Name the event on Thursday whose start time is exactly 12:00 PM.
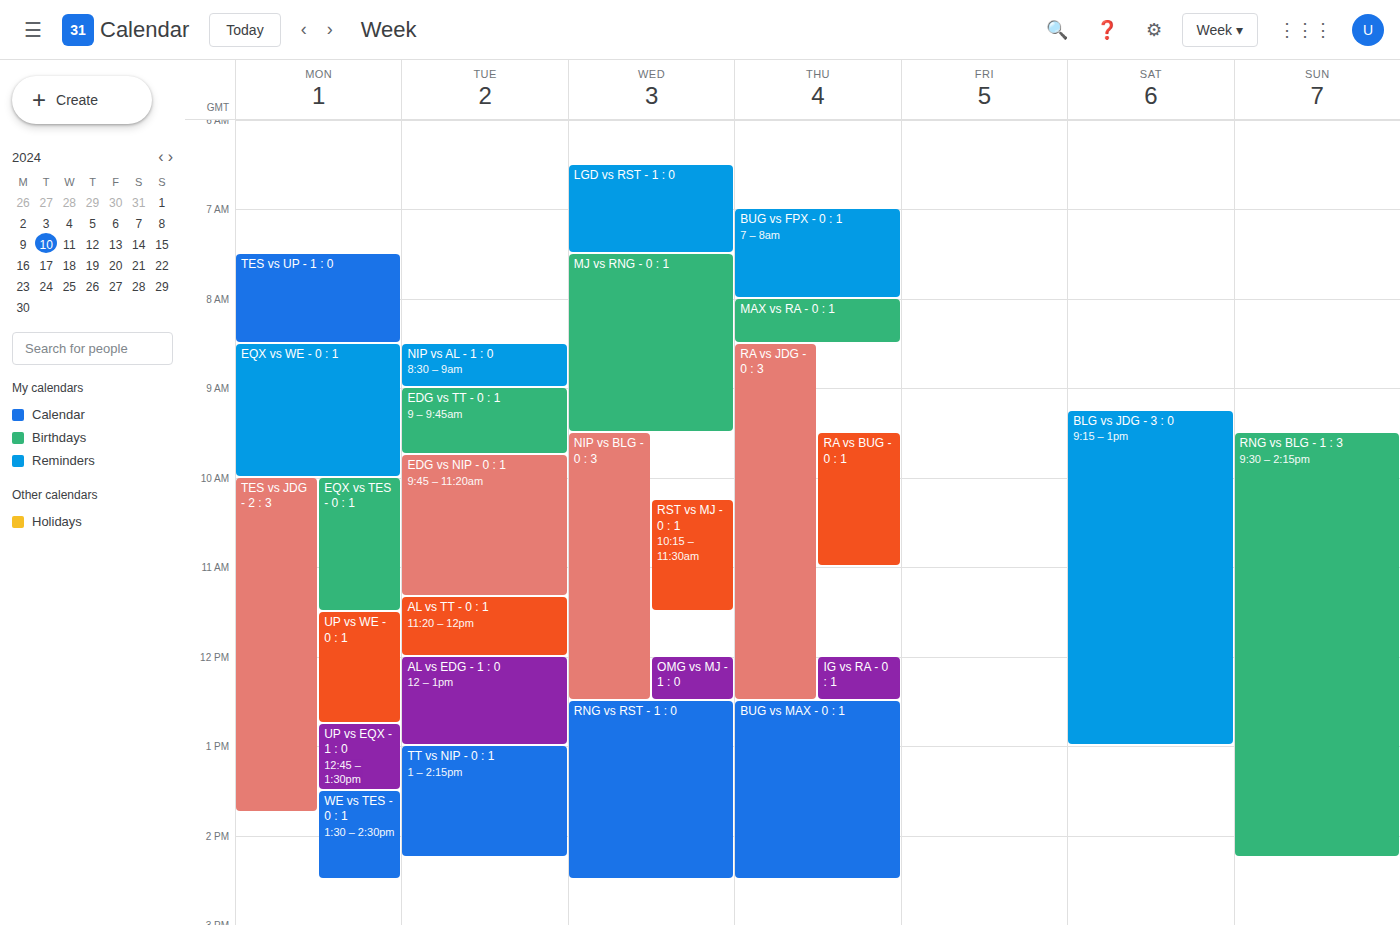
"IG vs RA - 0 : 1"